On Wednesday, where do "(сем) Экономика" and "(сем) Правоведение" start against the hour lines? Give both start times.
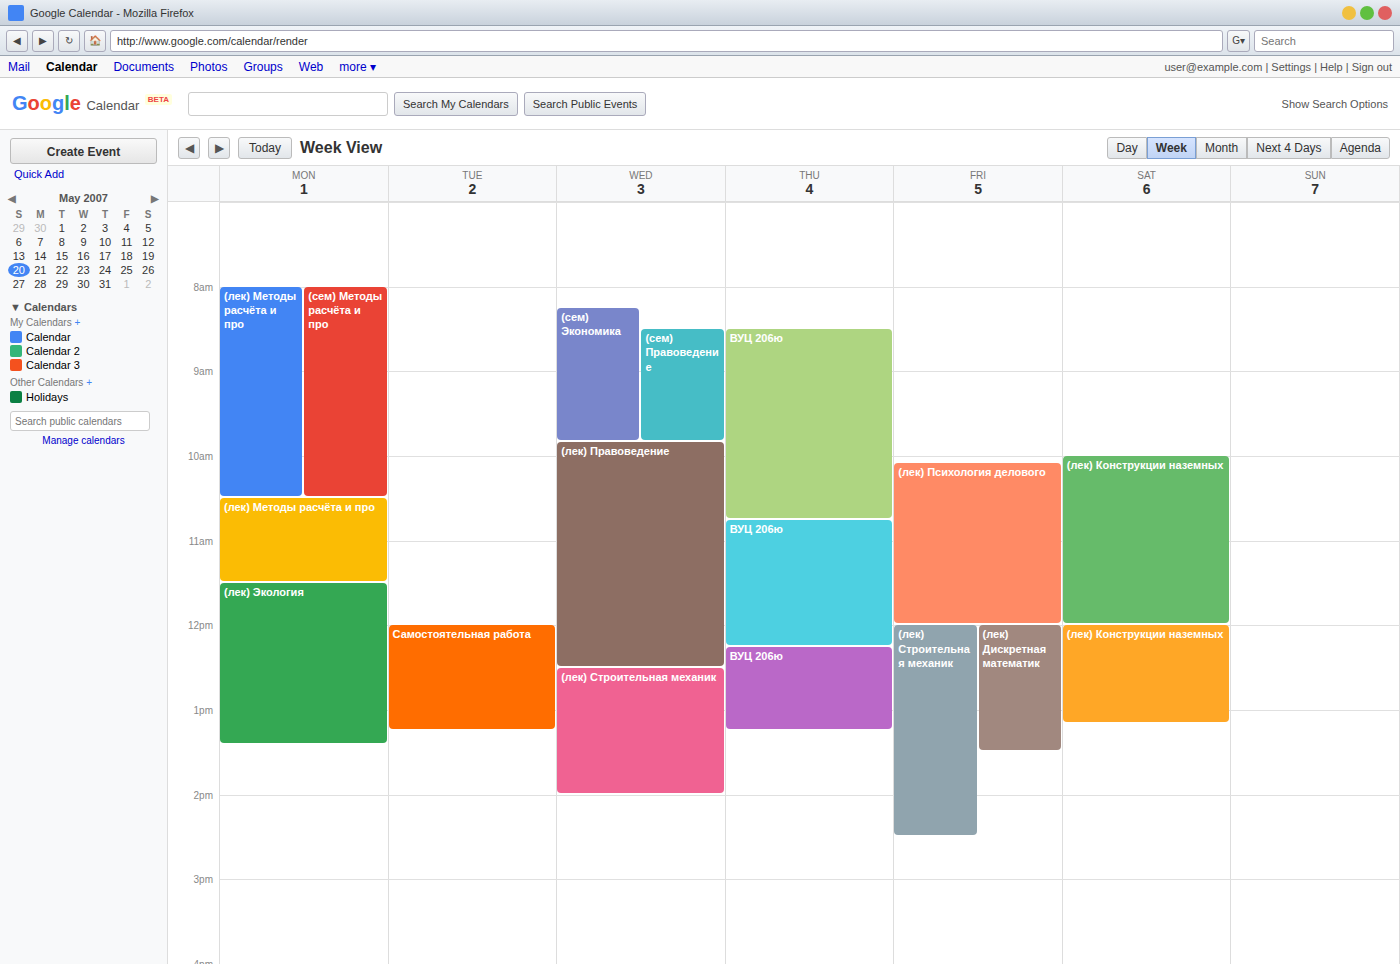
"(сем) Экономика": 8:15 AM, neither: a quarter of the way from the 8 AM line to the 9 AM line. "(сем) Правоведение": 8:30 AM, halfway between the 8 AM and 9 AM lines.